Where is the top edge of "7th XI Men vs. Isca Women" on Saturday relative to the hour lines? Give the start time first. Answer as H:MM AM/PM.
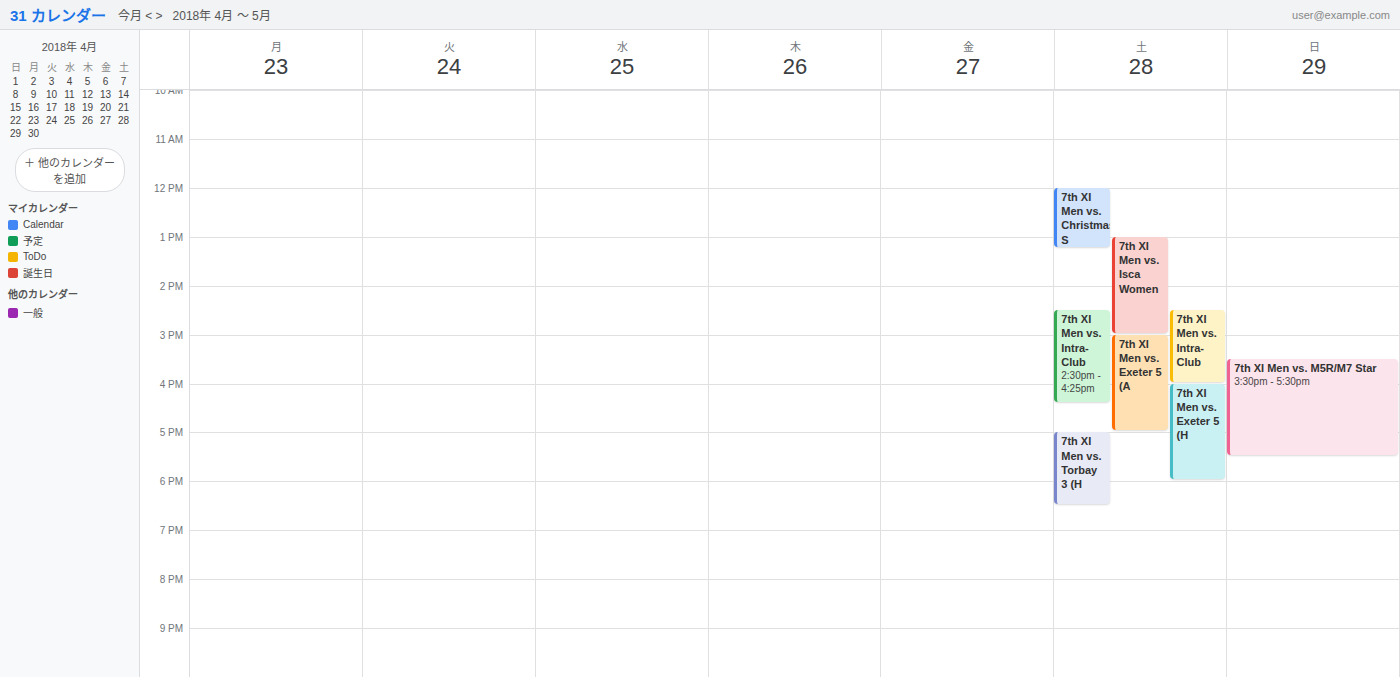
1:00 PM -- exactly on the 1 PM line.